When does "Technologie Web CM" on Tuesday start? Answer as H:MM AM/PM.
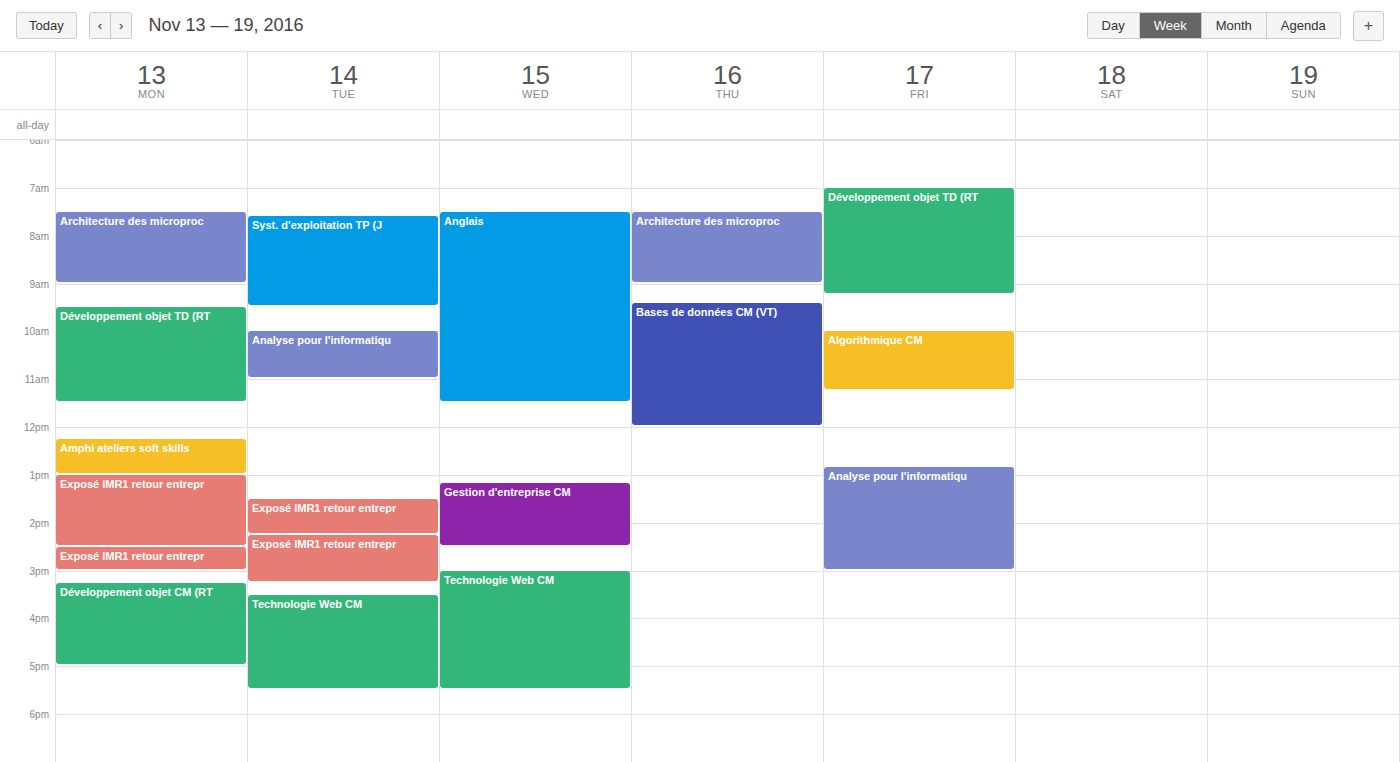
3:30 PM